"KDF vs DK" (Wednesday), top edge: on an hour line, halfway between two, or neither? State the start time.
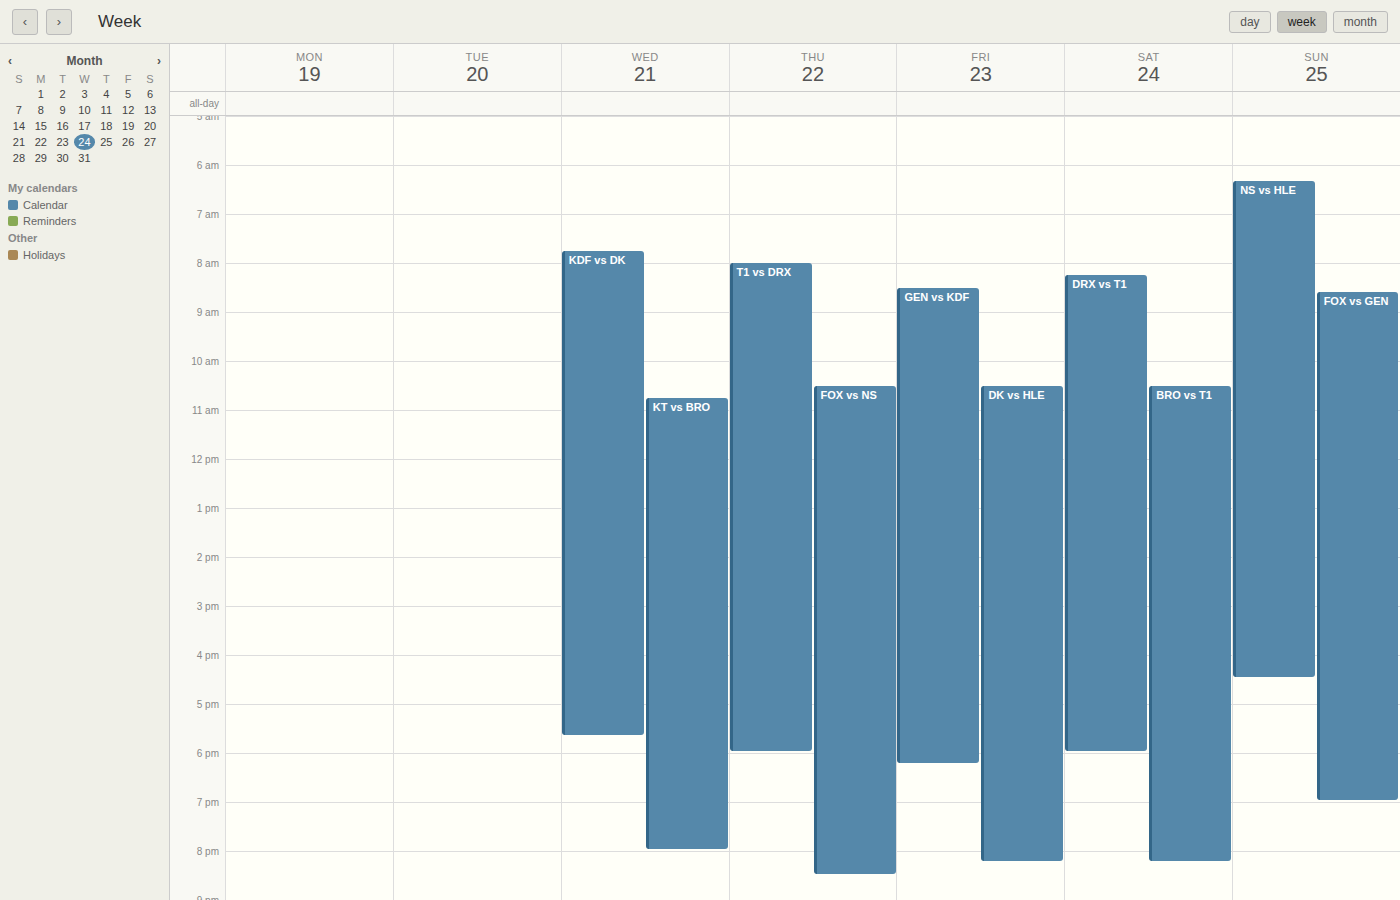
7:45 AM -- neither: three quarters of the way from the 7 AM line to the 8 AM line.